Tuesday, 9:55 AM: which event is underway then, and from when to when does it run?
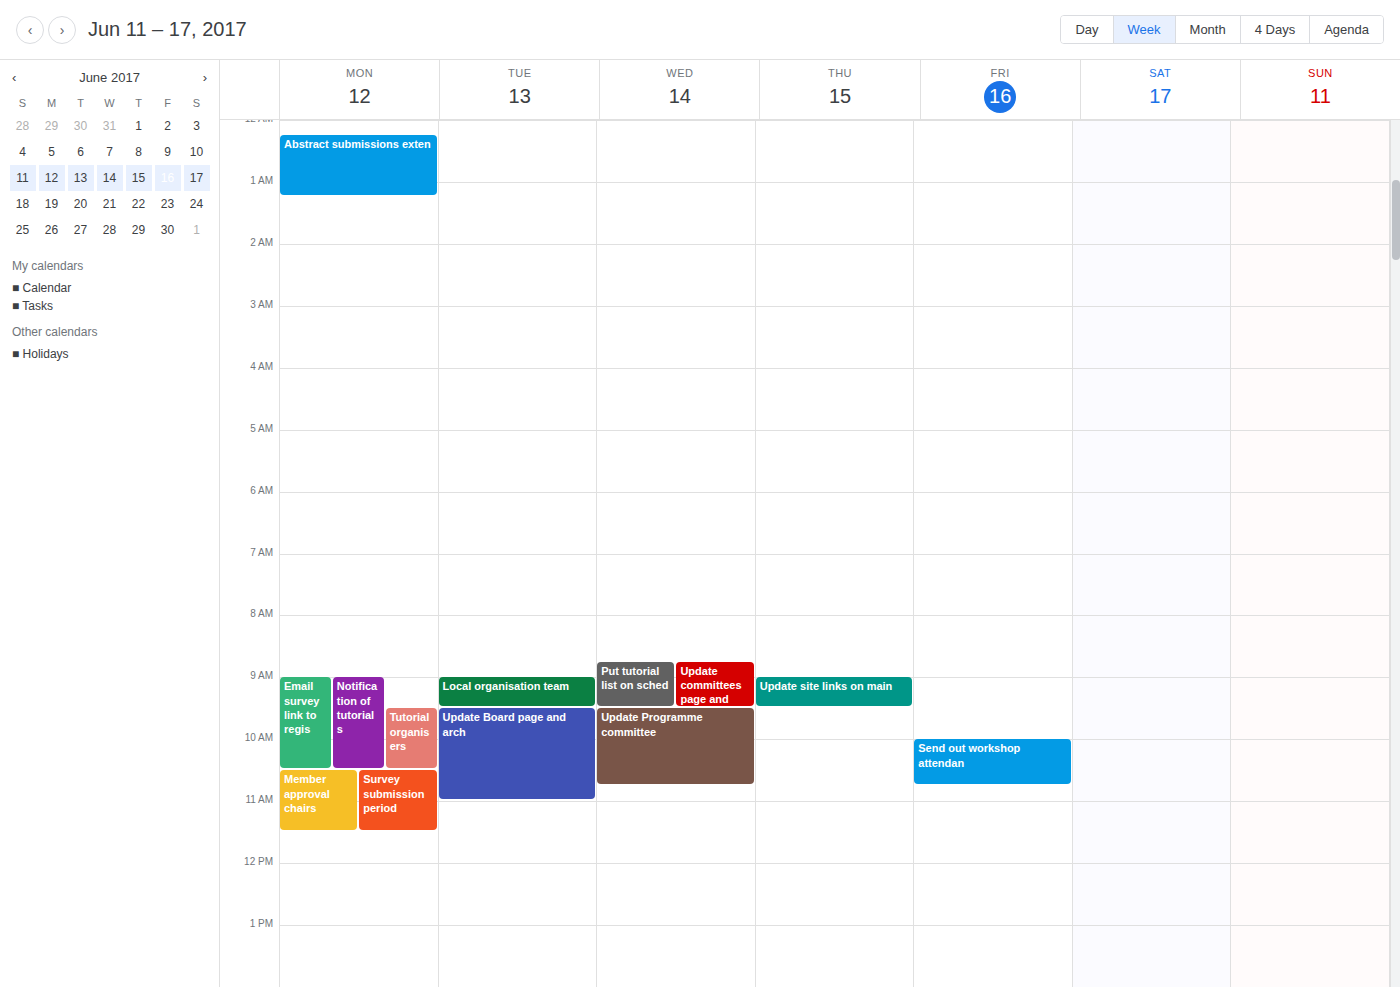
"Update Board page and arch", 9:30 AM to 11:00 AM